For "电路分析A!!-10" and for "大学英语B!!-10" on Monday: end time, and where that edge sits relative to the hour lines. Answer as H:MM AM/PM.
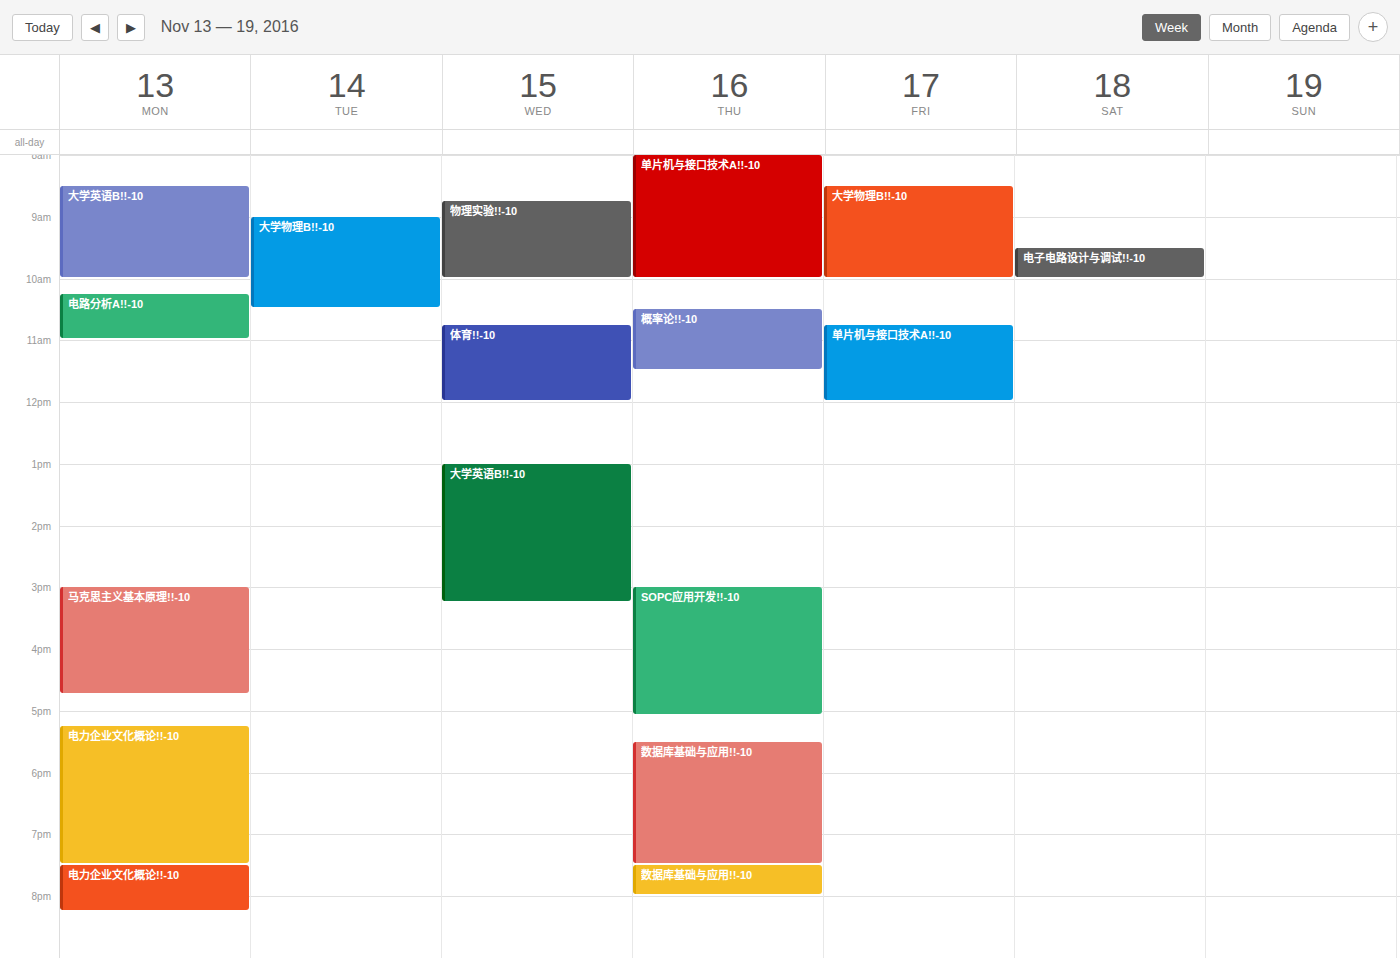
"电路分析A!!-10": 11:00 AM, exactly on the 11 AM line. "大学英语B!!-10": 10:00 AM, exactly on the 10 AM line.